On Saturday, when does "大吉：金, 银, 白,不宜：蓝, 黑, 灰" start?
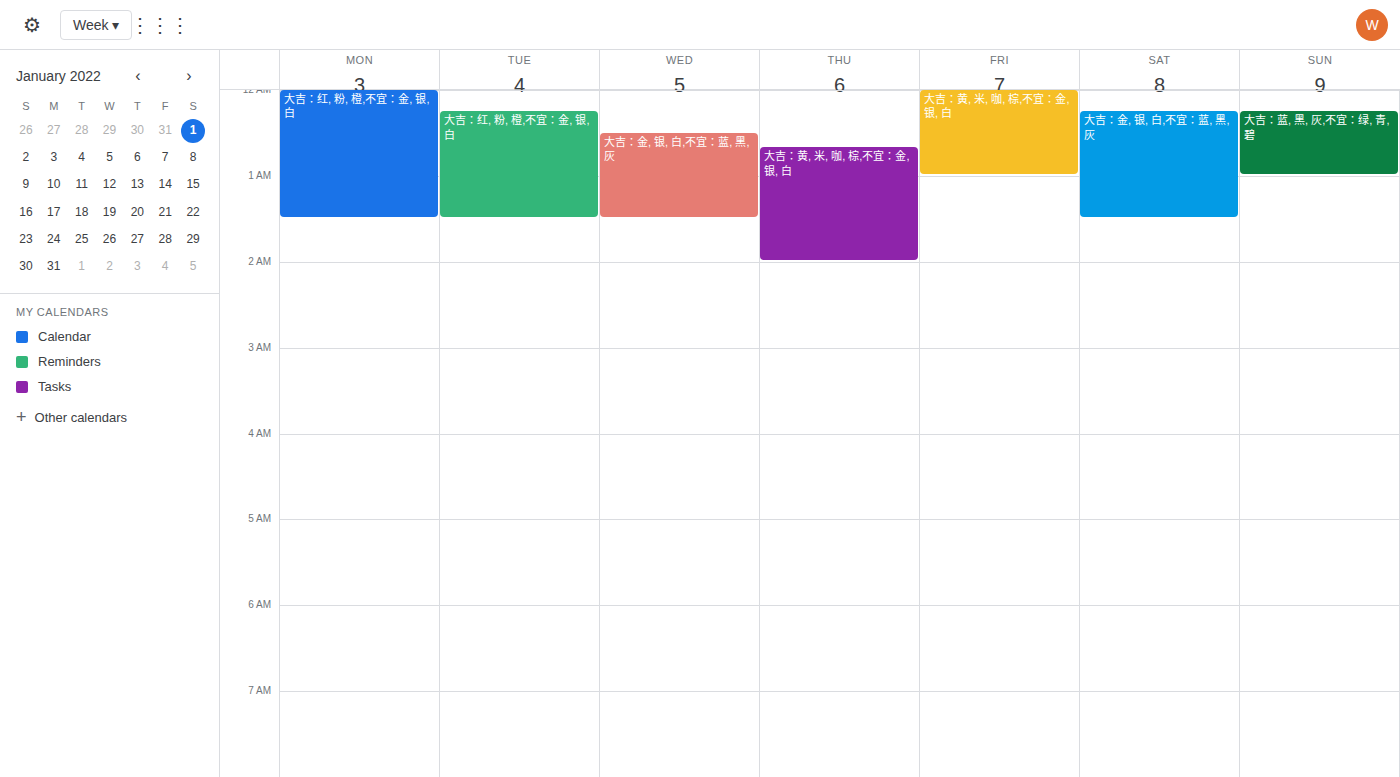
12:15 AM